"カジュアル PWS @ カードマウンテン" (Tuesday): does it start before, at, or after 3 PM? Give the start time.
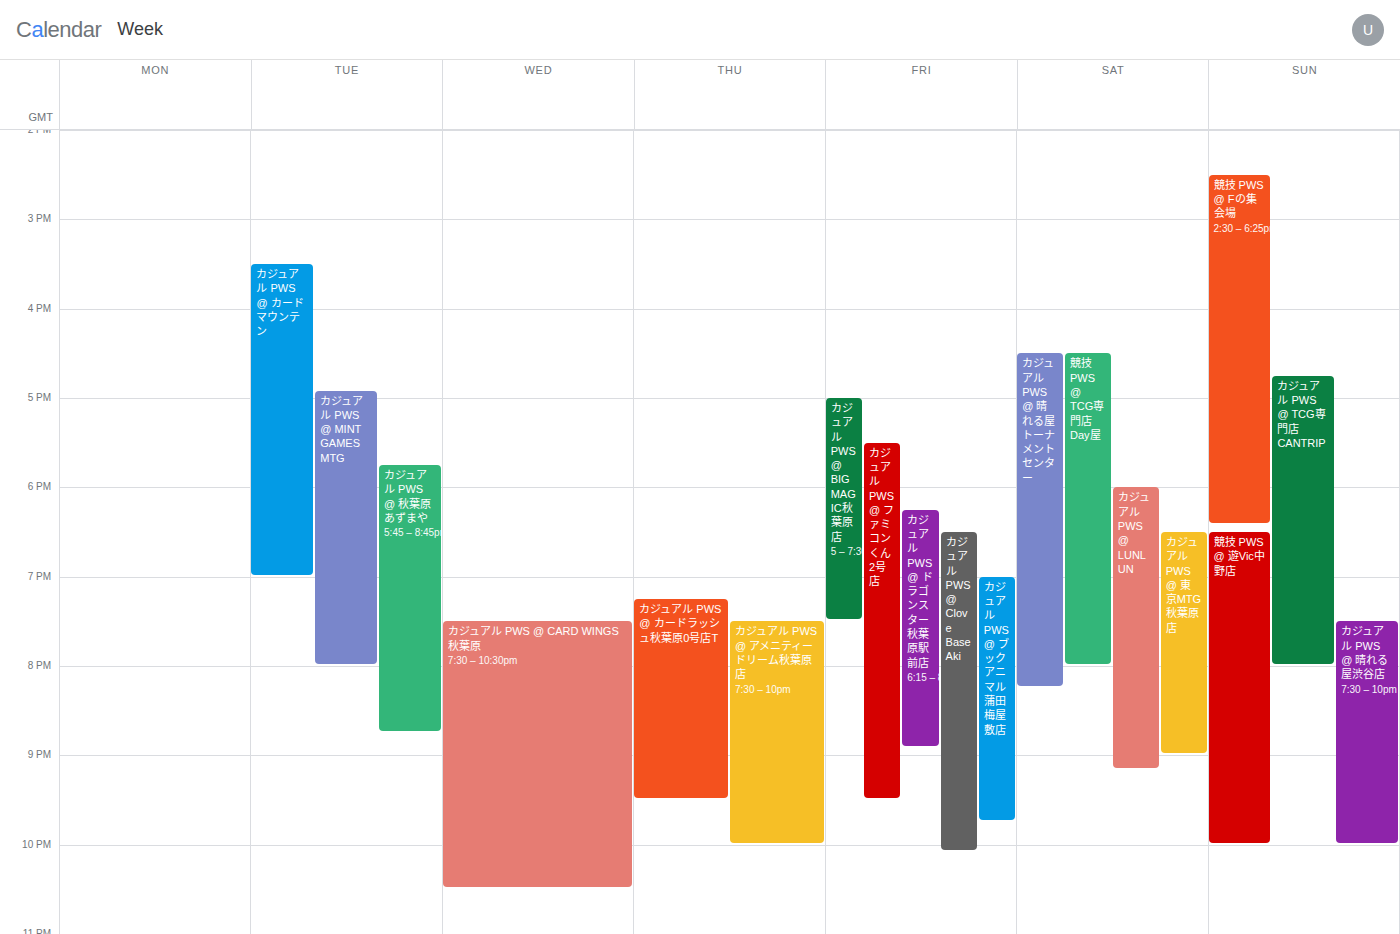
3:30 PM -- after 3 PM, 30 minutes below the 3 PM line.